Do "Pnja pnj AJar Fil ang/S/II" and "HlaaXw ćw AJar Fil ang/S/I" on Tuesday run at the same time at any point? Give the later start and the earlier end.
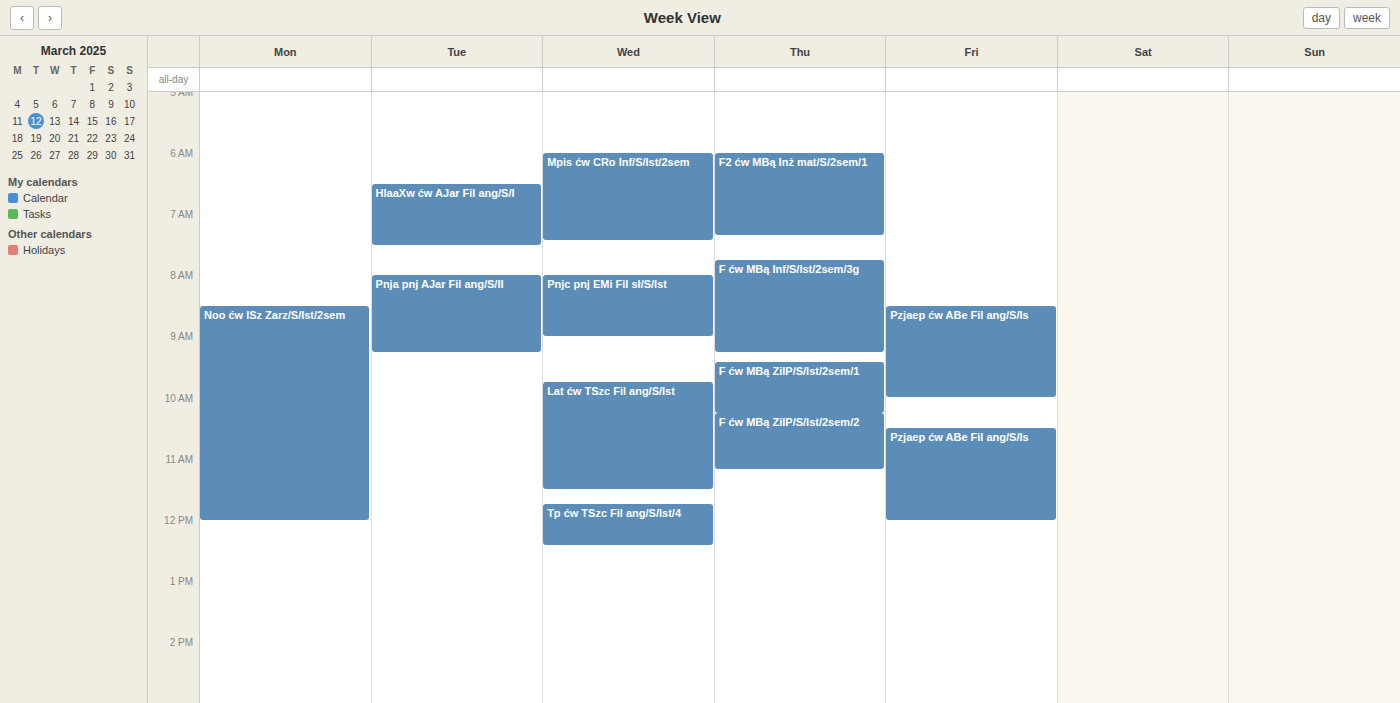
"HlaaXw ćw AJar Fil ang/S/I" ends at 7:30 AM and "Pnja pnj AJar Fil ang/S/II" starts at 8:00 AM -- no overlap.